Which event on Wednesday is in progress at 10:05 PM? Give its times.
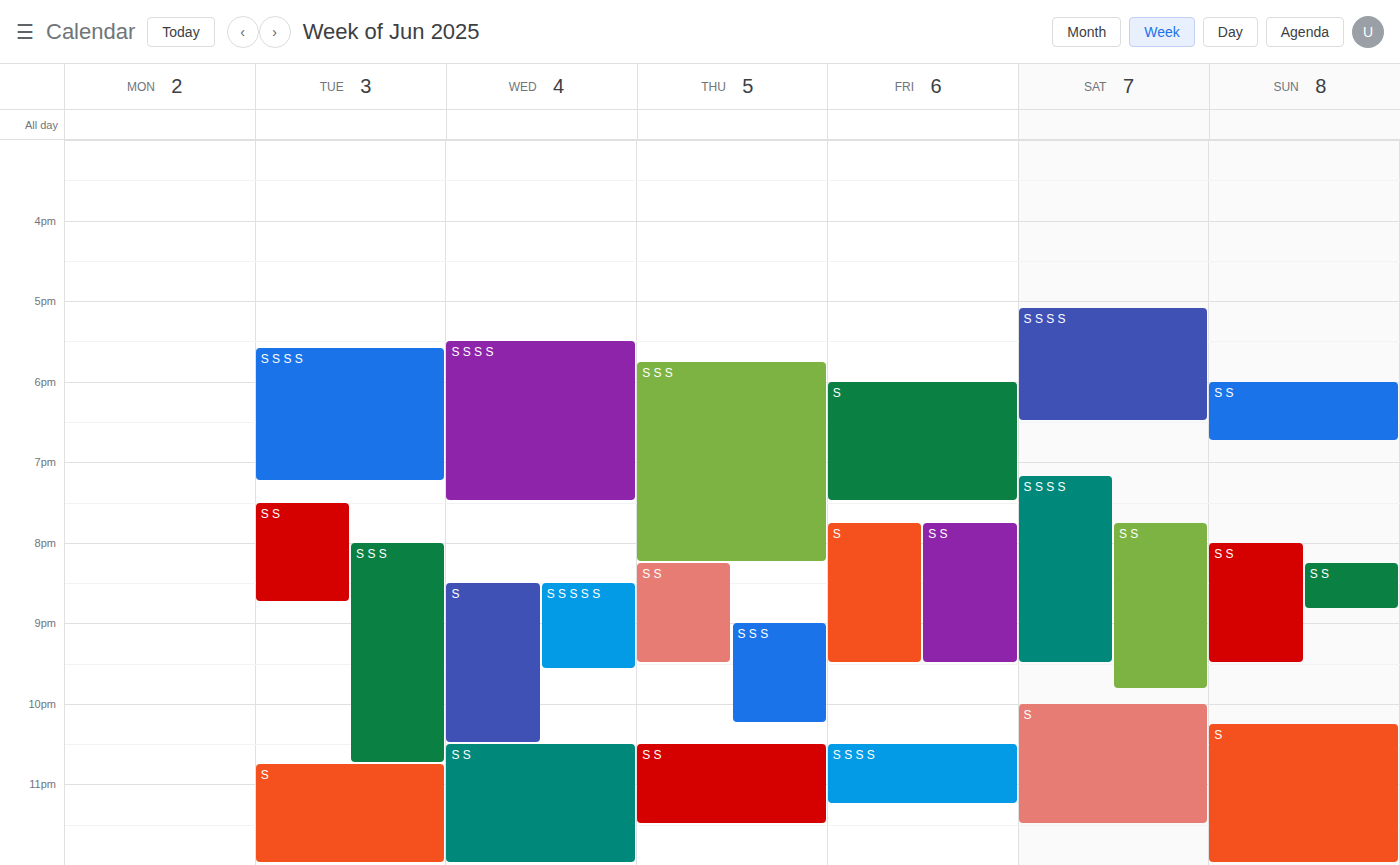
"S", 8:30 PM to 10:30 PM